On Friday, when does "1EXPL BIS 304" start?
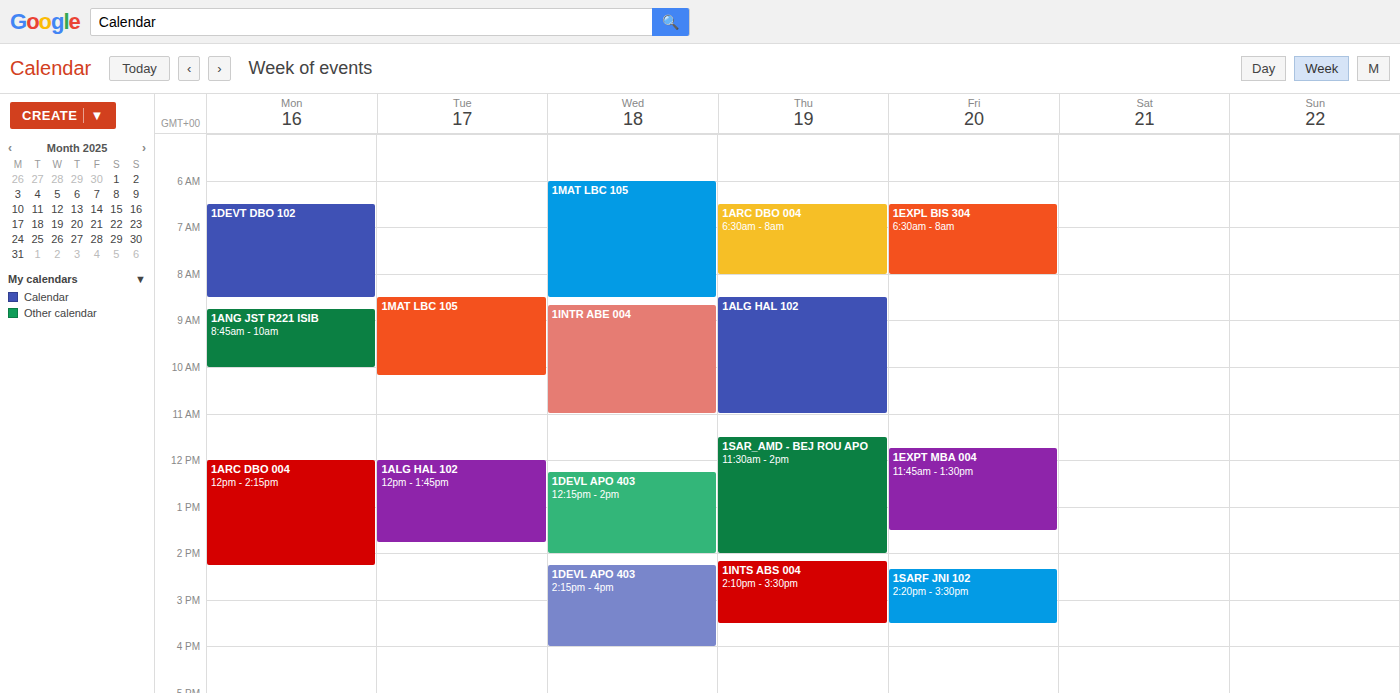
6:30 AM